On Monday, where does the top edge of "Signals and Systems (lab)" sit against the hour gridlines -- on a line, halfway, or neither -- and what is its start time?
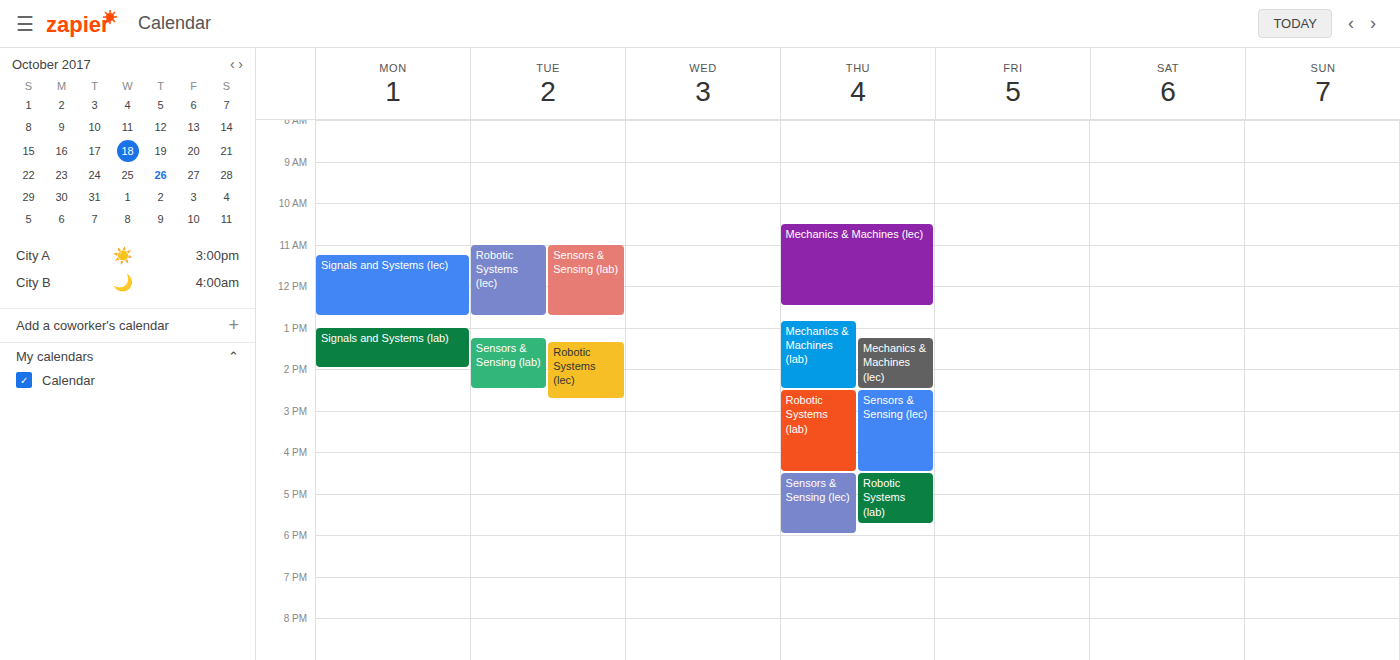
1:00 PM -- exactly on the 1 PM line.